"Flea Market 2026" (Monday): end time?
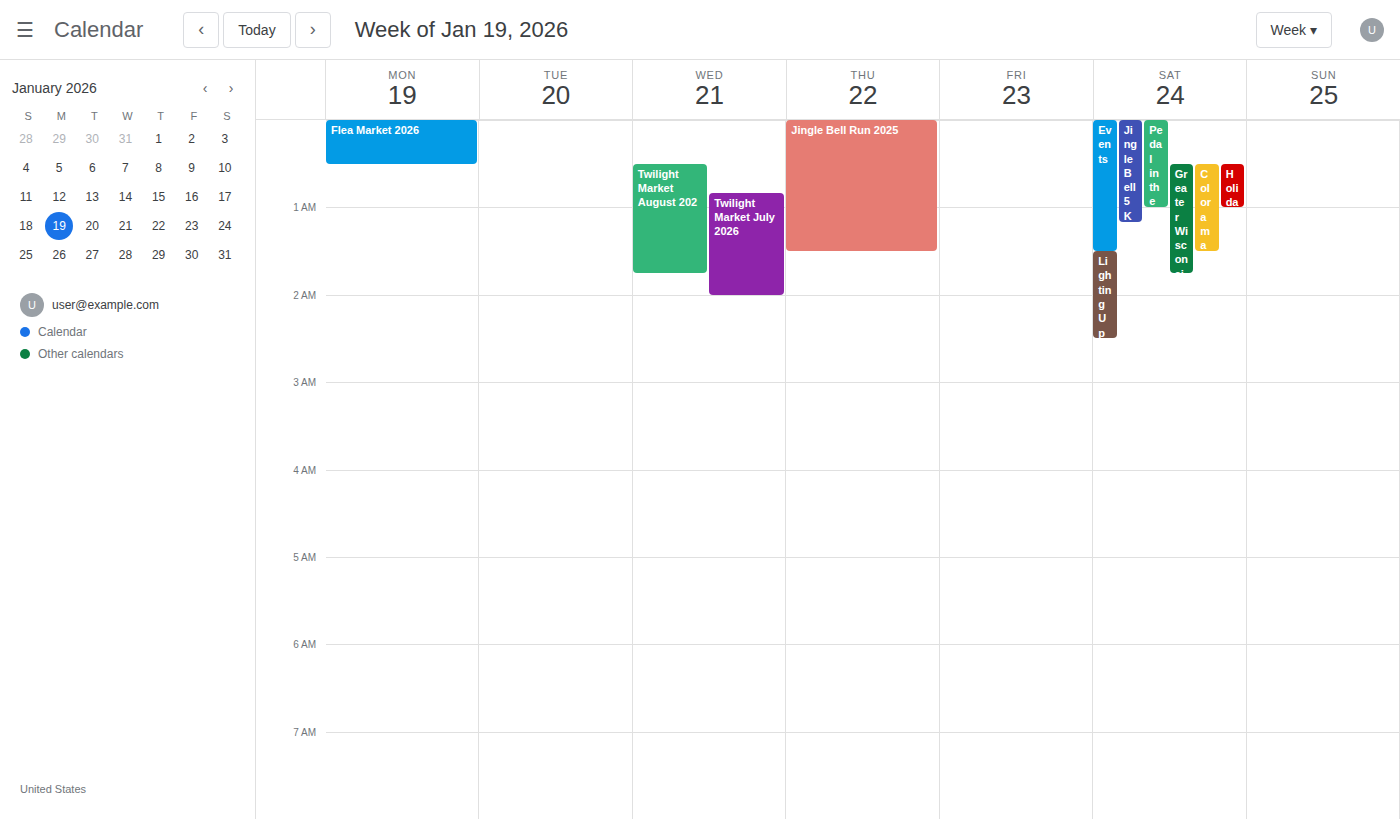
12:30 AM